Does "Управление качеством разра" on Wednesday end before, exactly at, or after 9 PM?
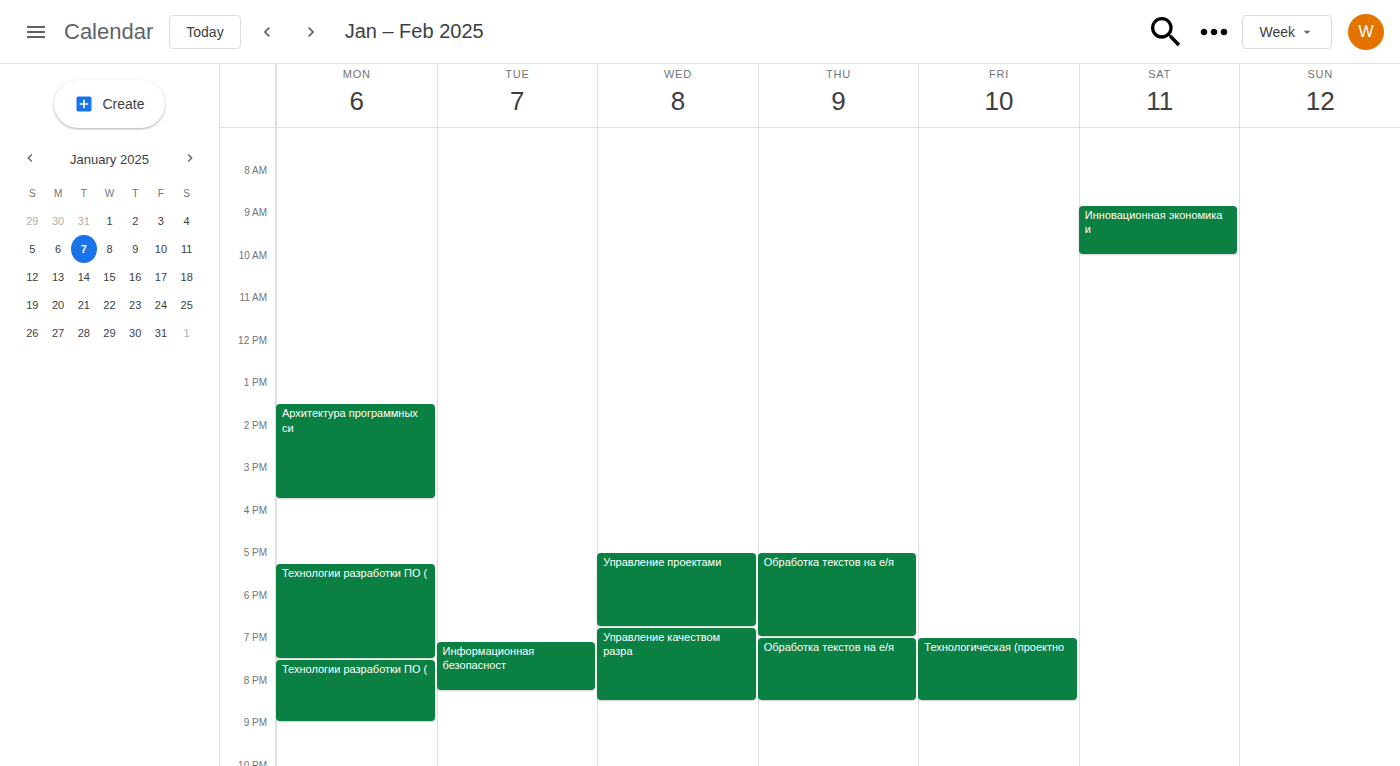
8:30 PM -- before 9 PM, 30 minutes above the 9 PM line.